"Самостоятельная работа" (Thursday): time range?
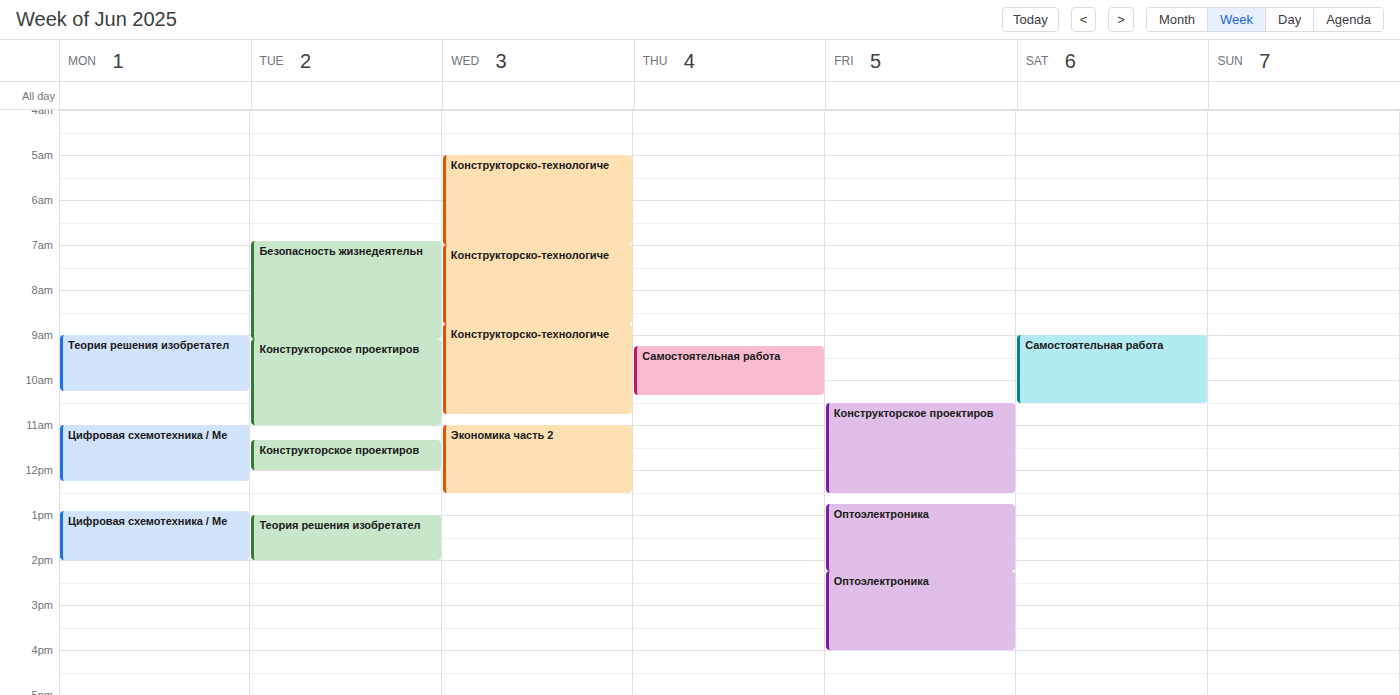
09:15 to 10:20